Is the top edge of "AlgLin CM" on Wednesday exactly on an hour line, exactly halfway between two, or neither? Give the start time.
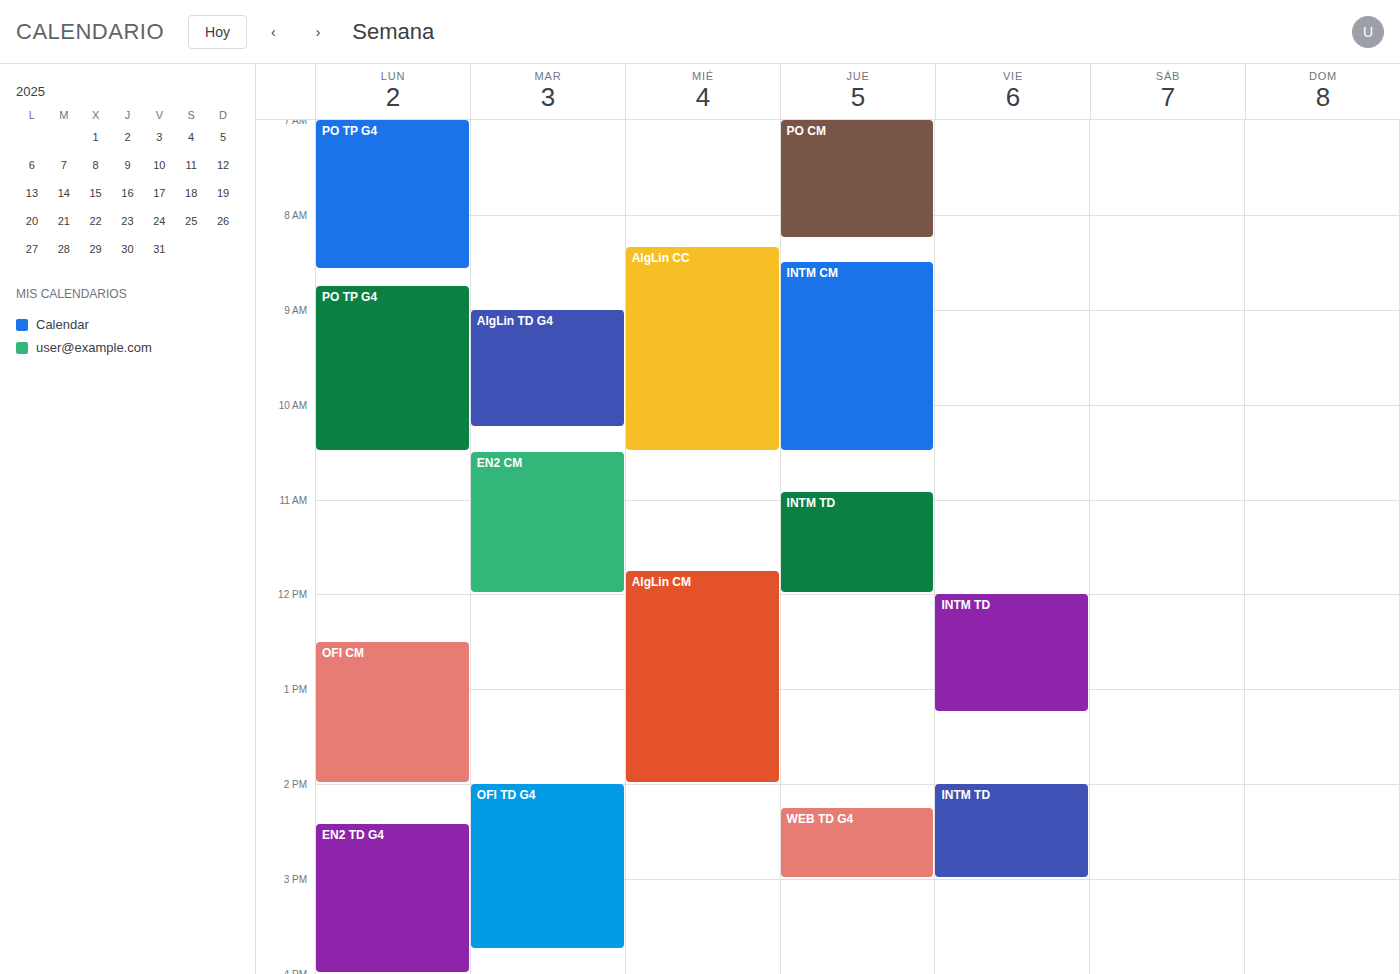
11:45 AM -- neither: three quarters of the way from the 11 AM line to the 12 PM line.